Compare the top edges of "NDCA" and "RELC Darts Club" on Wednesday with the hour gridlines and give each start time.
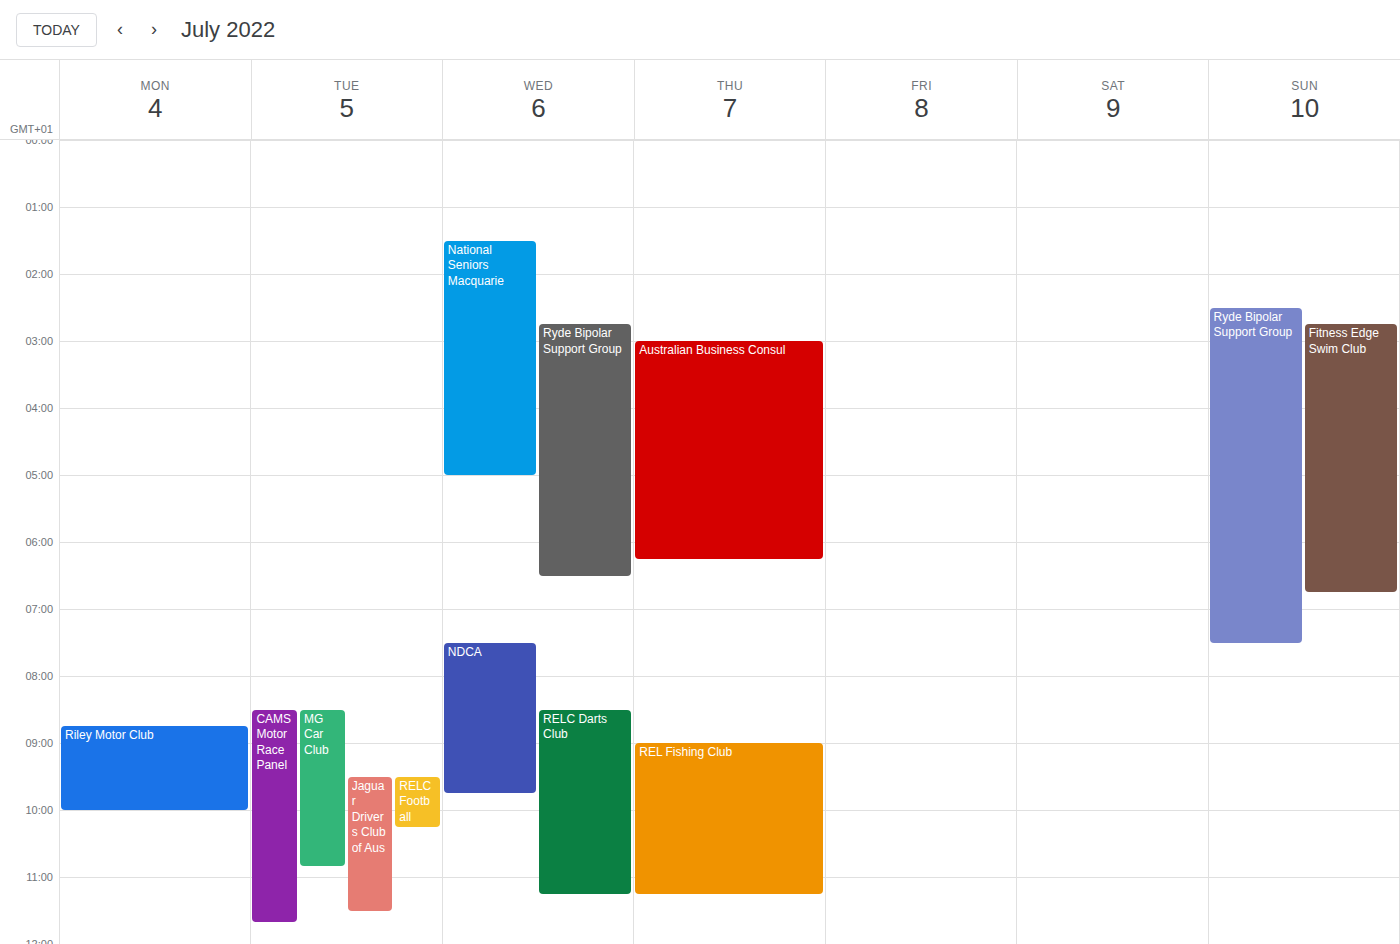
"NDCA": 7:30 AM, halfway between the 7 AM and 8 AM lines. "RELC Darts Club": 8:30 AM, halfway between the 8 AM and 9 AM lines.